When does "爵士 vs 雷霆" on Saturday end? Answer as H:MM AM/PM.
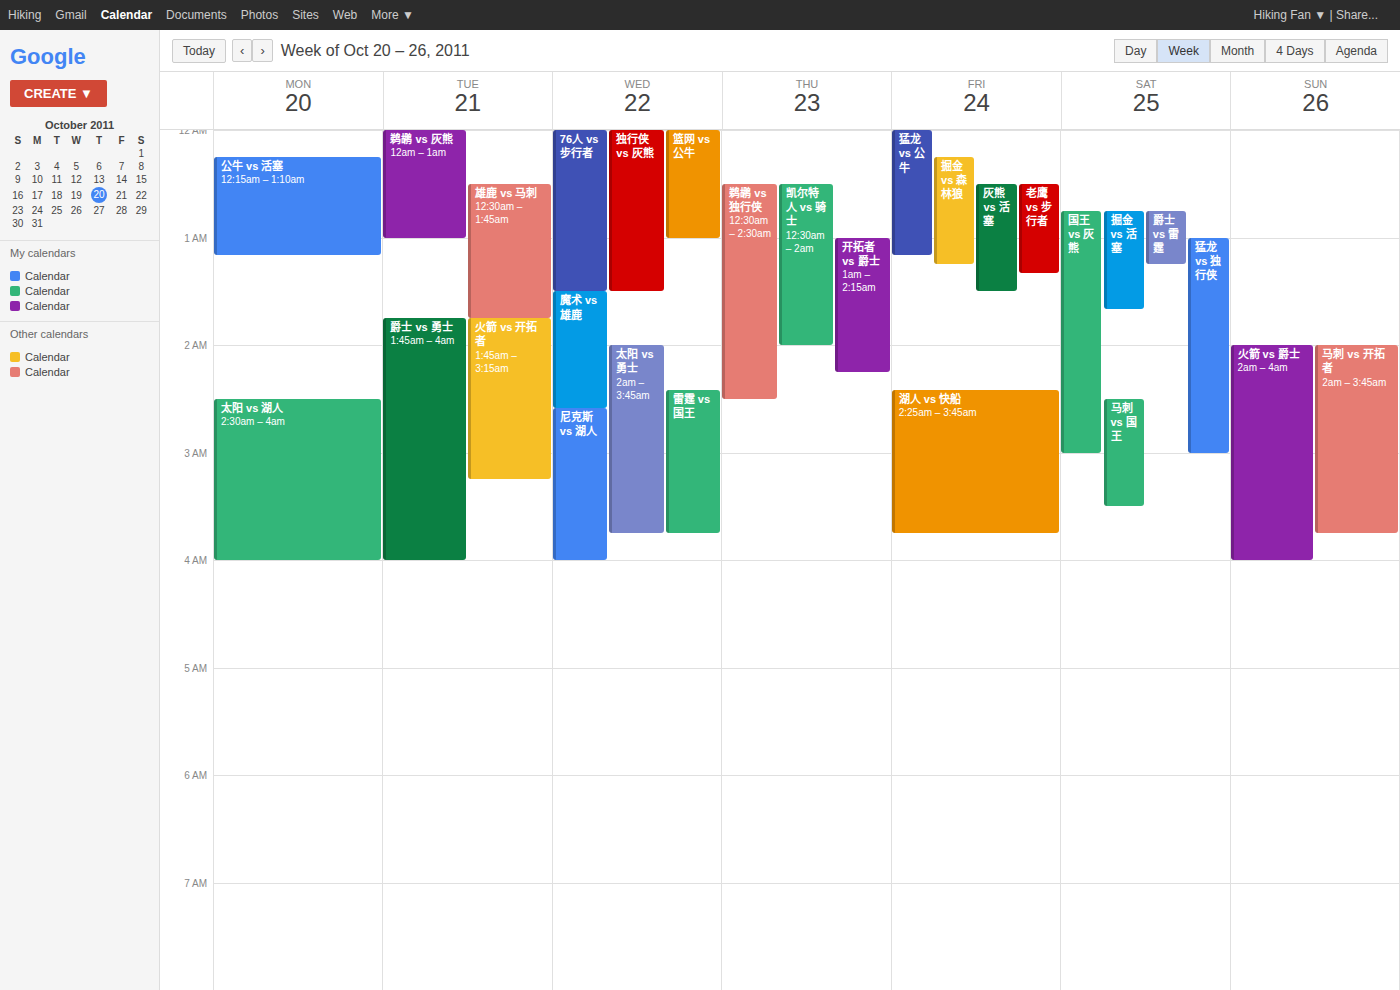
1:15 AM